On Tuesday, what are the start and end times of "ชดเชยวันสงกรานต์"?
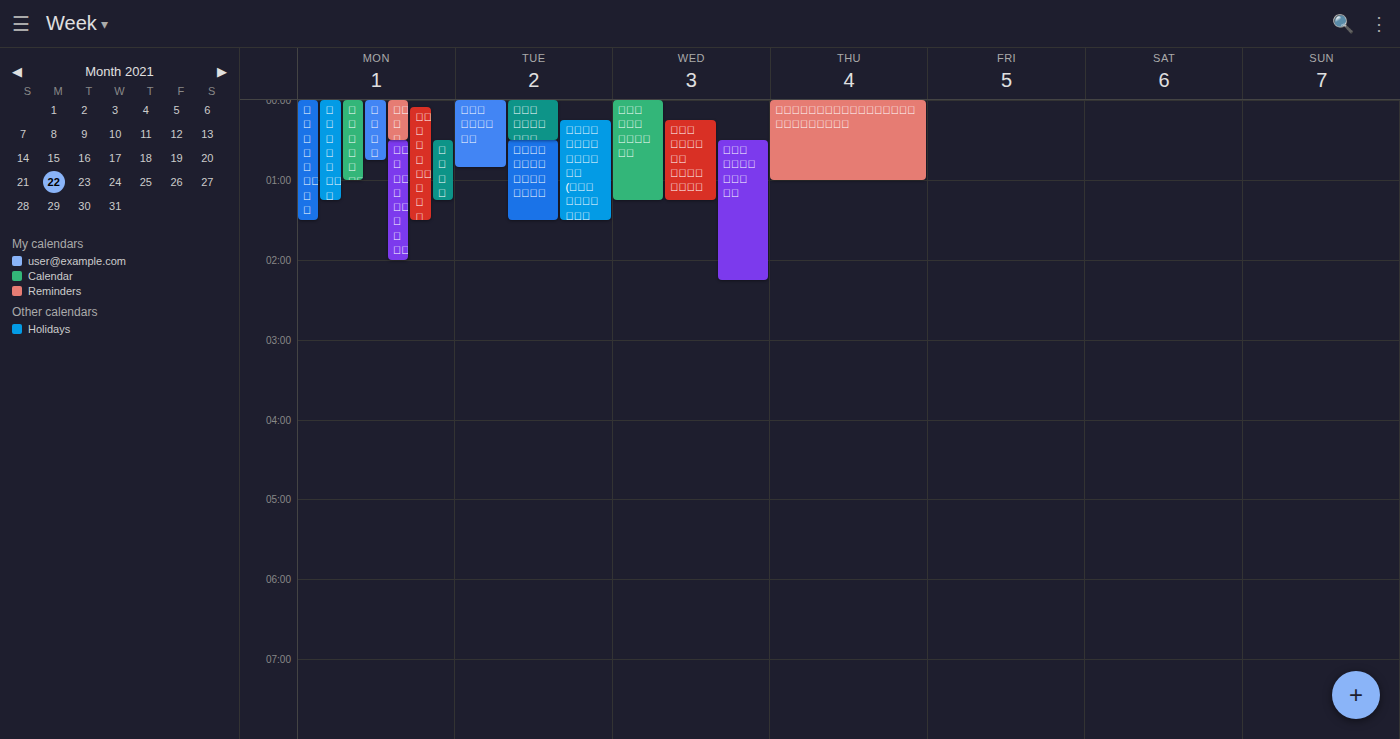
12:30 AM to 1:30 AM